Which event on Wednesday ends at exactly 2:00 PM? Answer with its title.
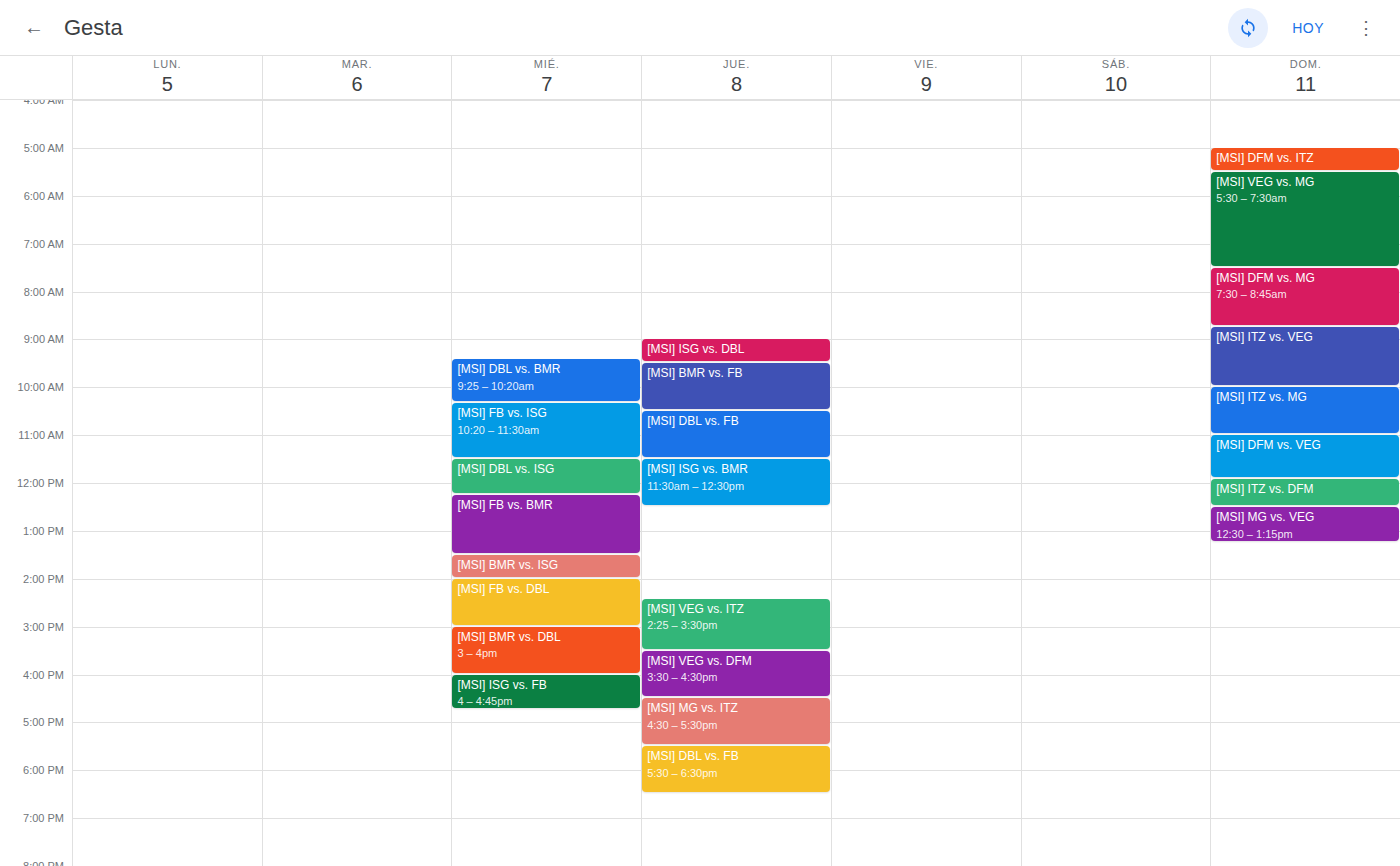
"[MSI] BMR vs. ISG"